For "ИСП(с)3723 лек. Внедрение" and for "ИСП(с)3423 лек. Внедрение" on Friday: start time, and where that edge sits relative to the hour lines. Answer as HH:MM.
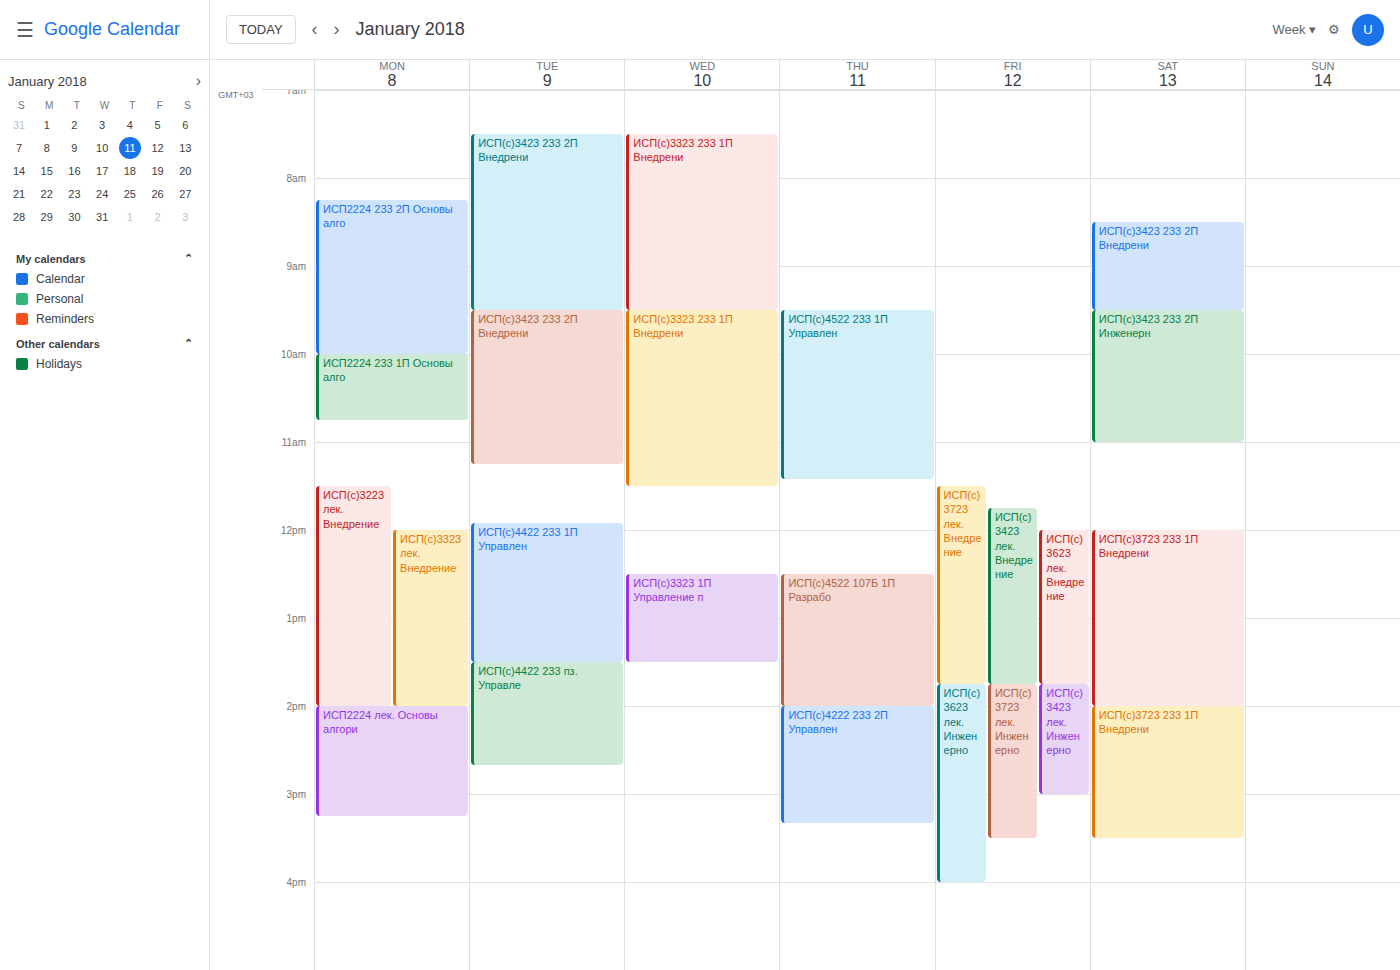
"ИСП(с)3723 лек. Внедрение": 11:30, halfway between the 11:00 and 12:00 lines. "ИСП(с)3423 лек. Внедрение": 11:45, neither: three quarters of the way from the 11:00 line to the 12:00 line.